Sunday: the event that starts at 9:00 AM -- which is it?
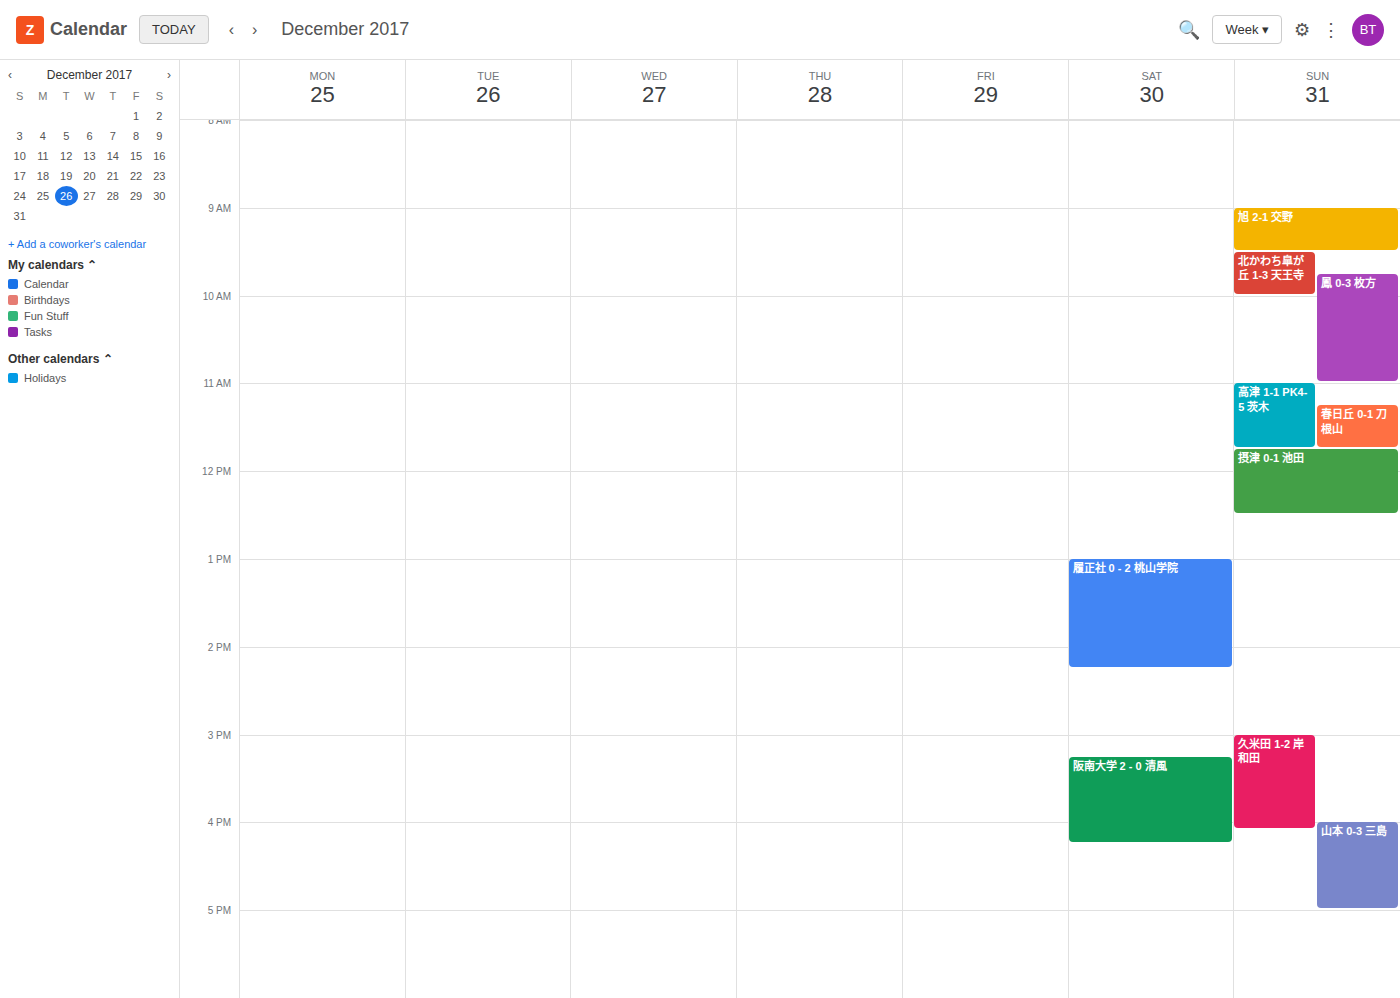
"旭 2-1 交野"